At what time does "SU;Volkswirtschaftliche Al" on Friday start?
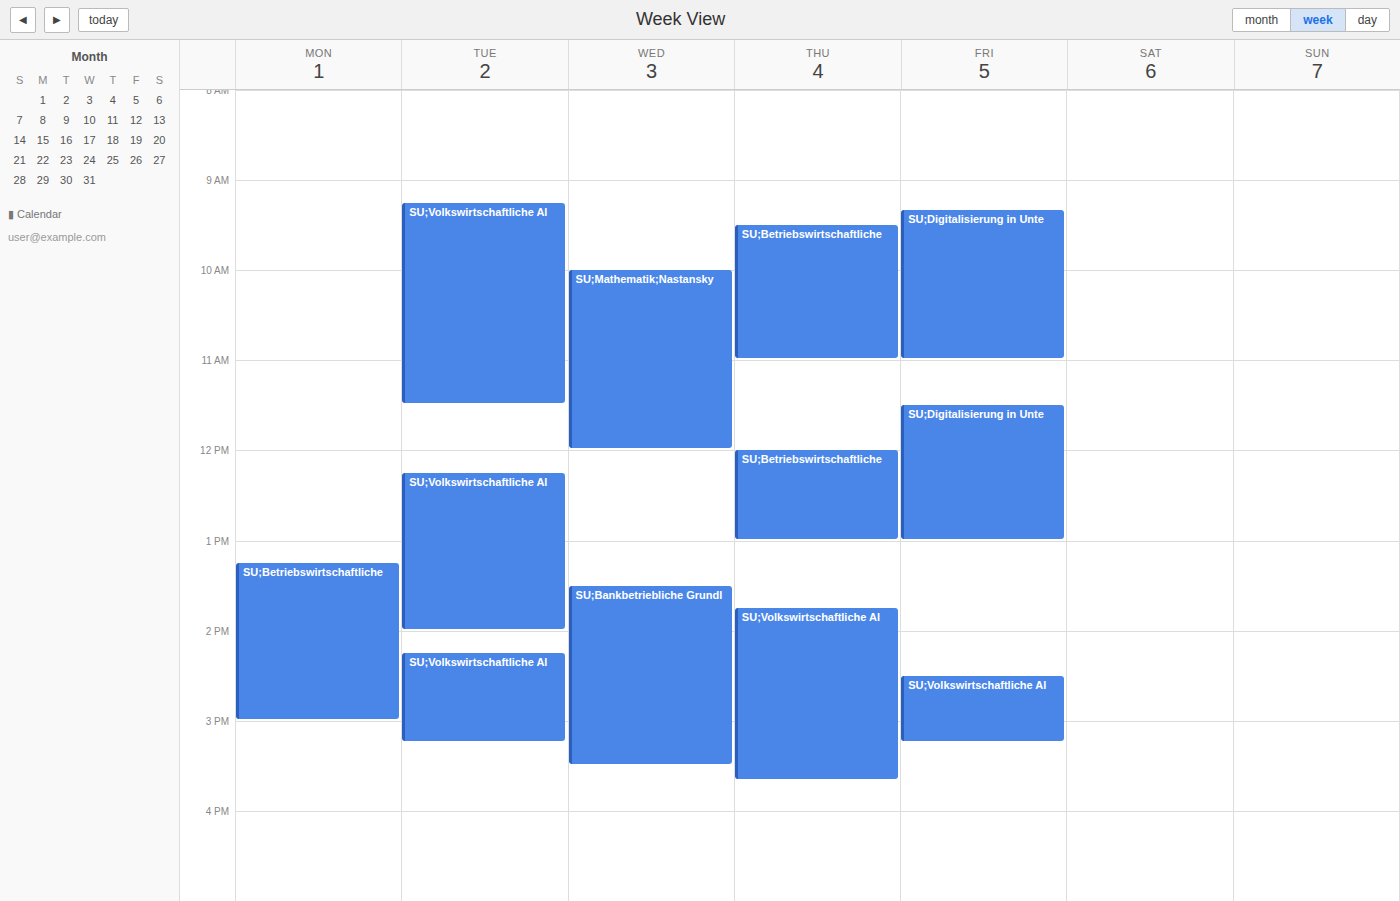
2:30 PM